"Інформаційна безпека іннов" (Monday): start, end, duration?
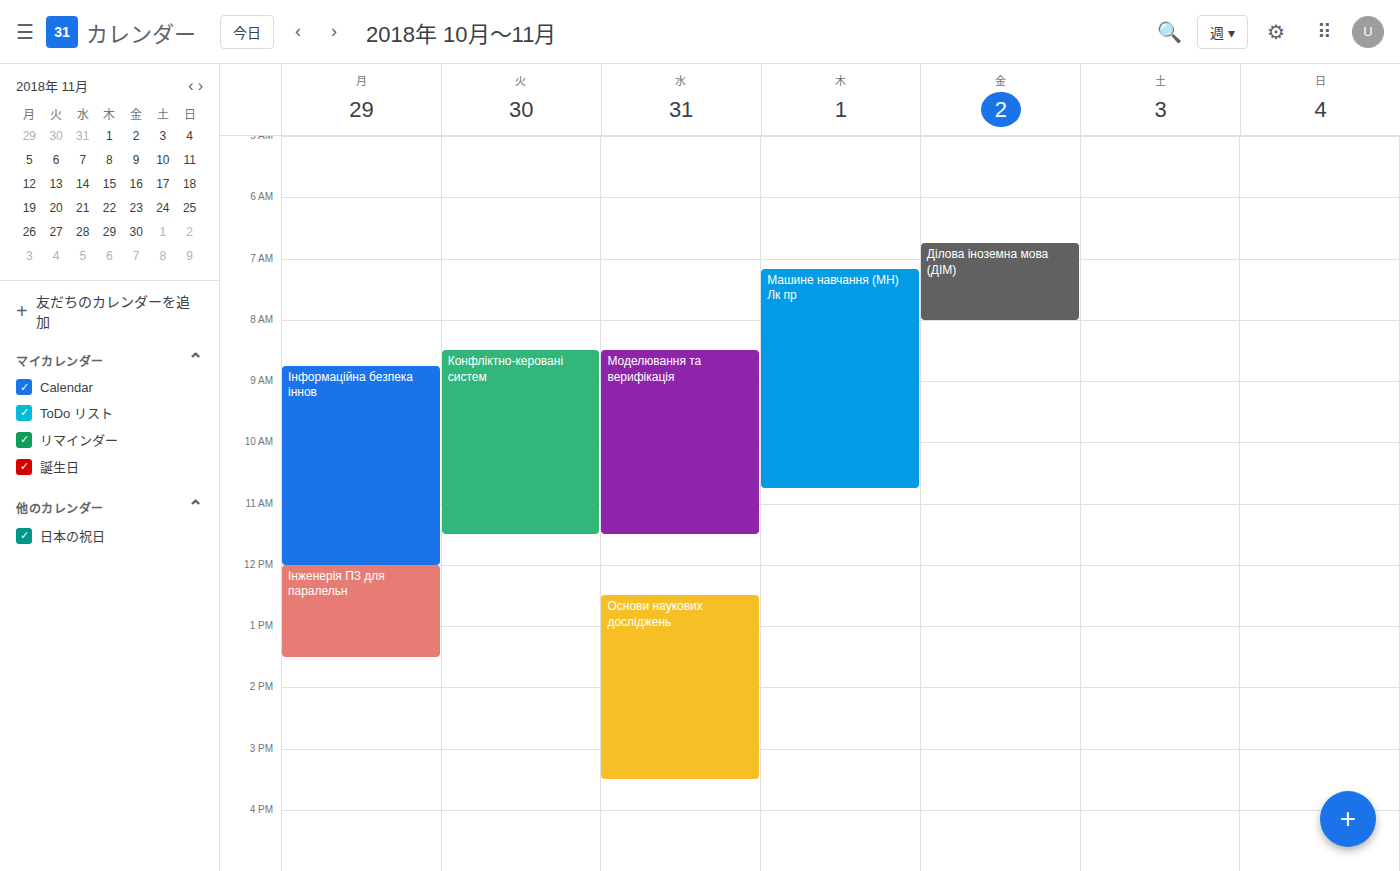
08:45 to 12:00, 3 hours 15 minutes